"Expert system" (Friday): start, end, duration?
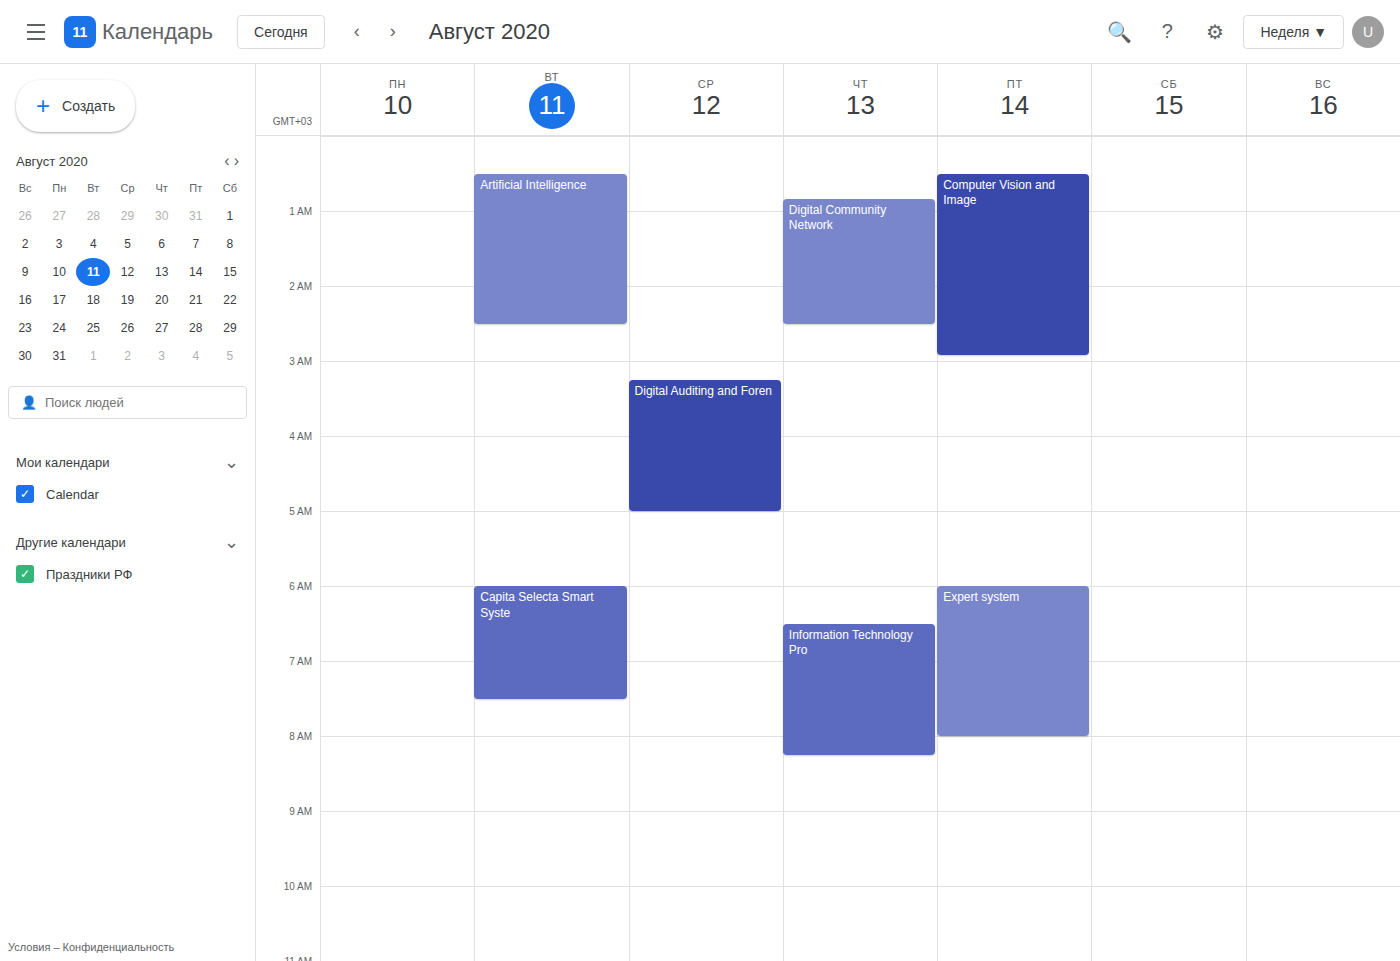
6:00 AM to 8:00 AM, 2 hours